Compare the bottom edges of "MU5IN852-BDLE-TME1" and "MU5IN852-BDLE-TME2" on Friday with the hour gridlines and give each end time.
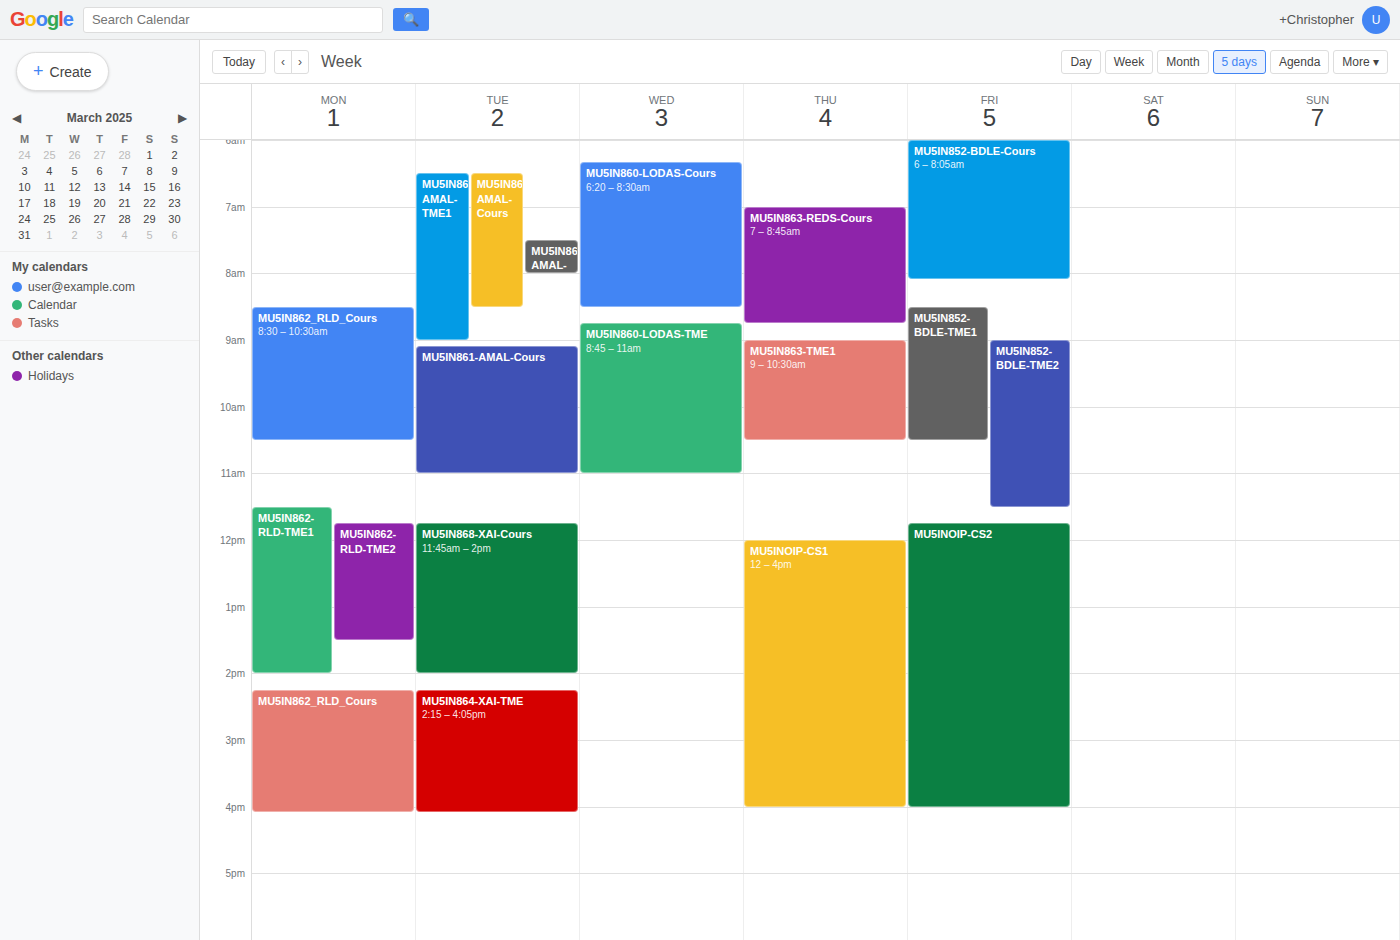
"MU5IN852-BDLE-TME1": 10:30 AM, halfway between the 10 AM and 11 AM lines. "MU5IN852-BDLE-TME2": 11:30 AM, halfway between the 11 AM and 12 PM lines.